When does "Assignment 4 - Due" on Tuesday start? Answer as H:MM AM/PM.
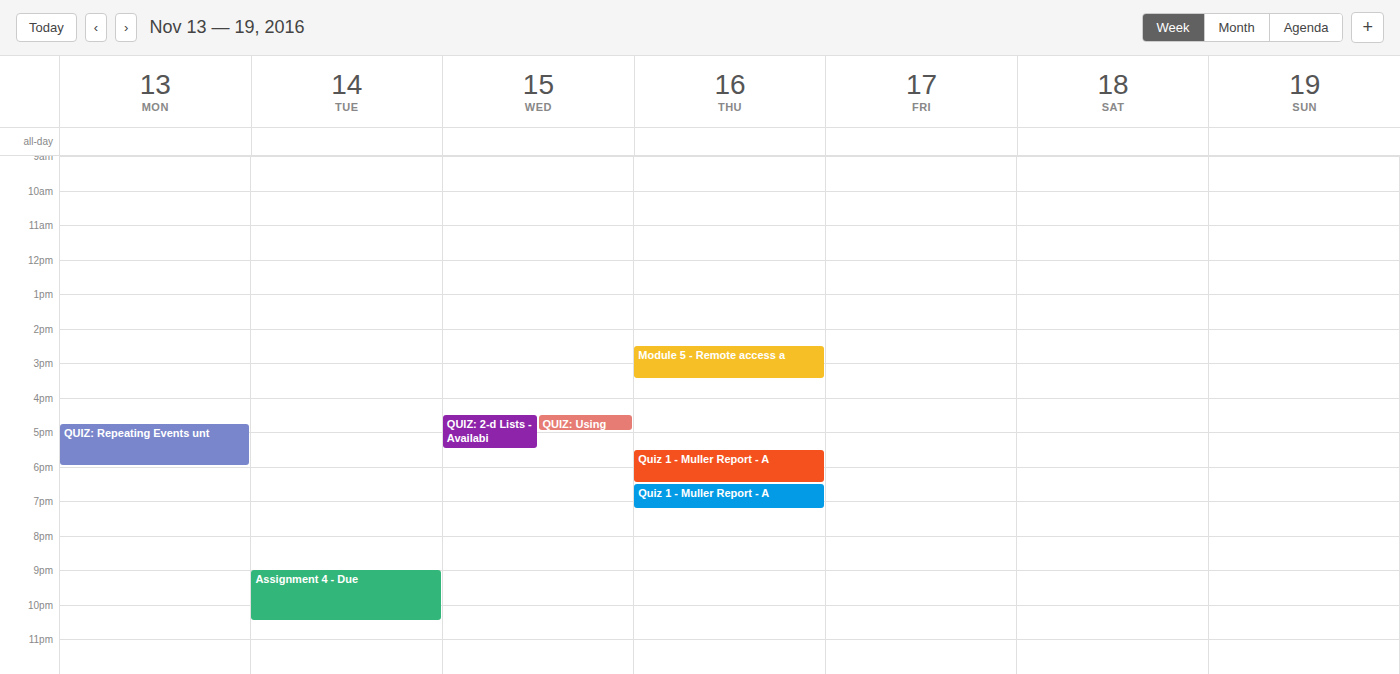
9:00 PM